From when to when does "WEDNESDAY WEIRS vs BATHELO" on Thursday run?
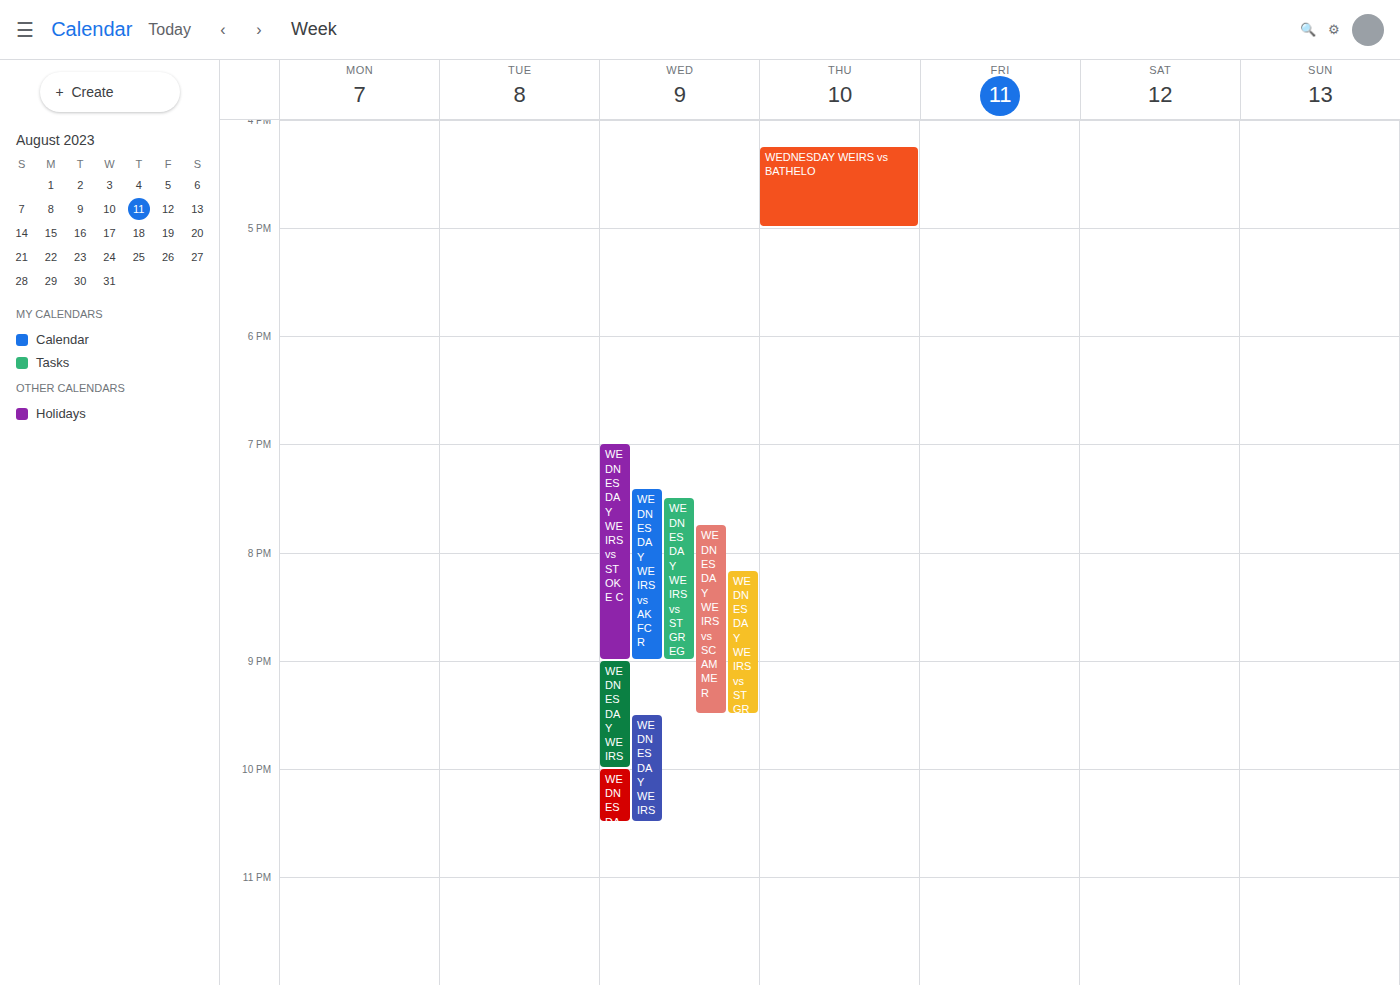
16:15 to 17:00